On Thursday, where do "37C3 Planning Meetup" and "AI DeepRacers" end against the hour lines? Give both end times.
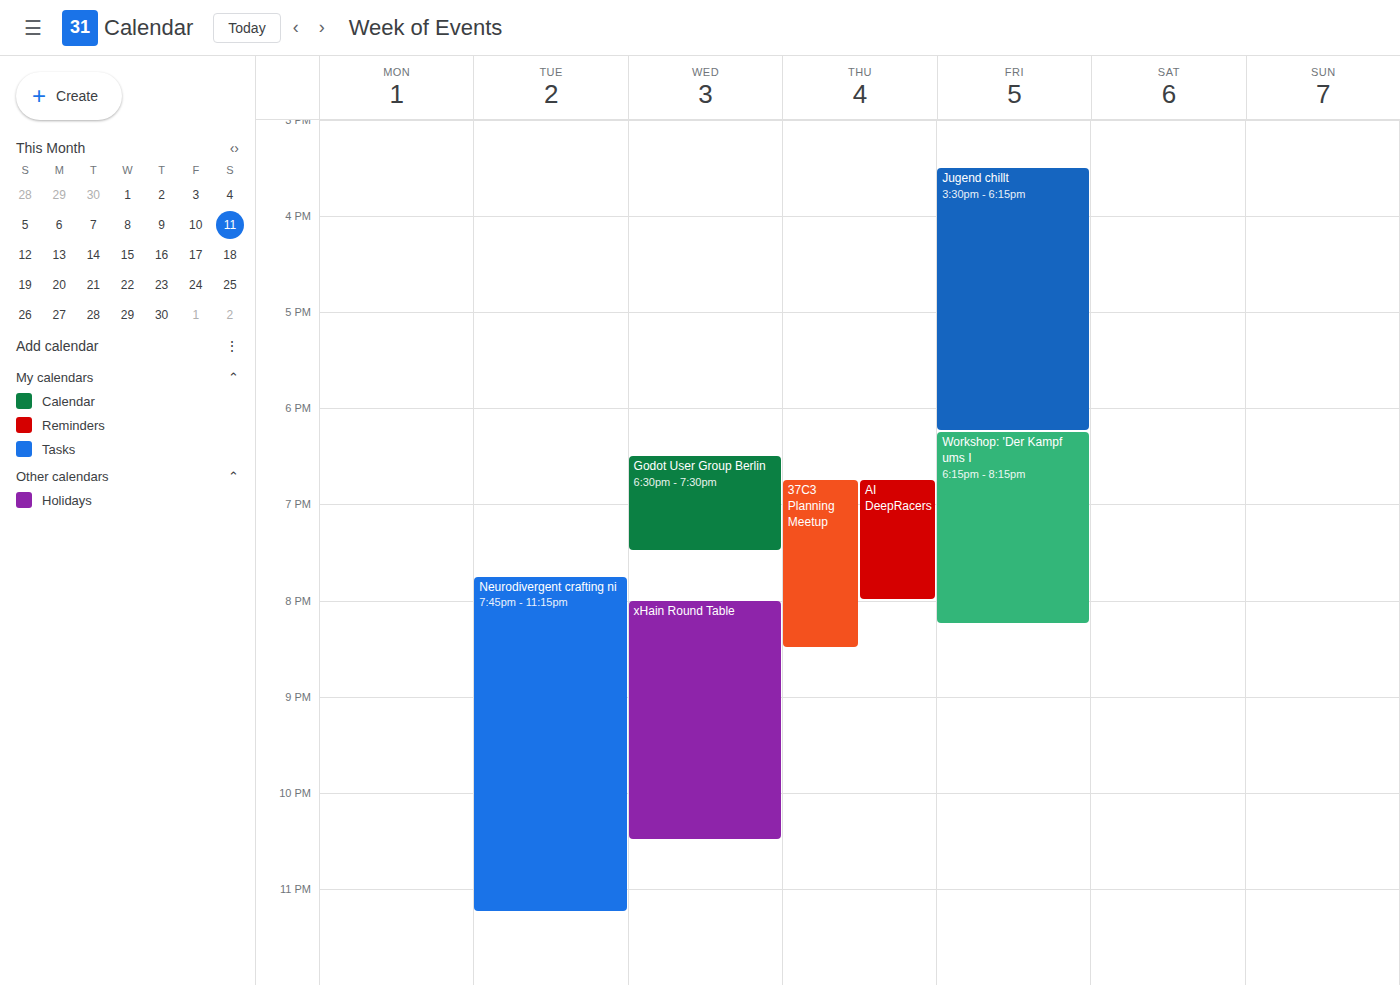
"37C3 Planning Meetup": 8:30 PM, halfway between the 8 PM and 9 PM lines. "AI DeepRacers": 8:00 PM, exactly on the 8 PM line.